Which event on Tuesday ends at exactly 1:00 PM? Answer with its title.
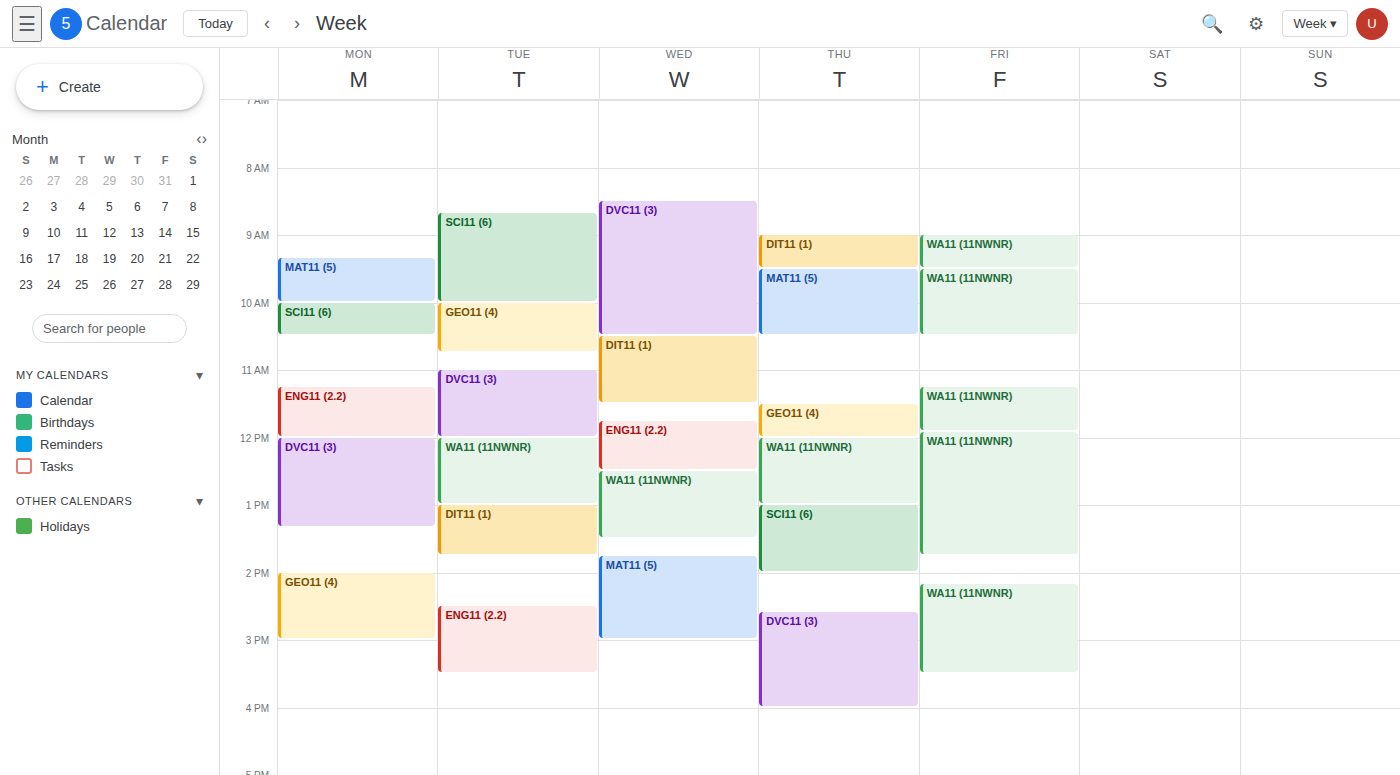
"WA11 (11NWNR)"